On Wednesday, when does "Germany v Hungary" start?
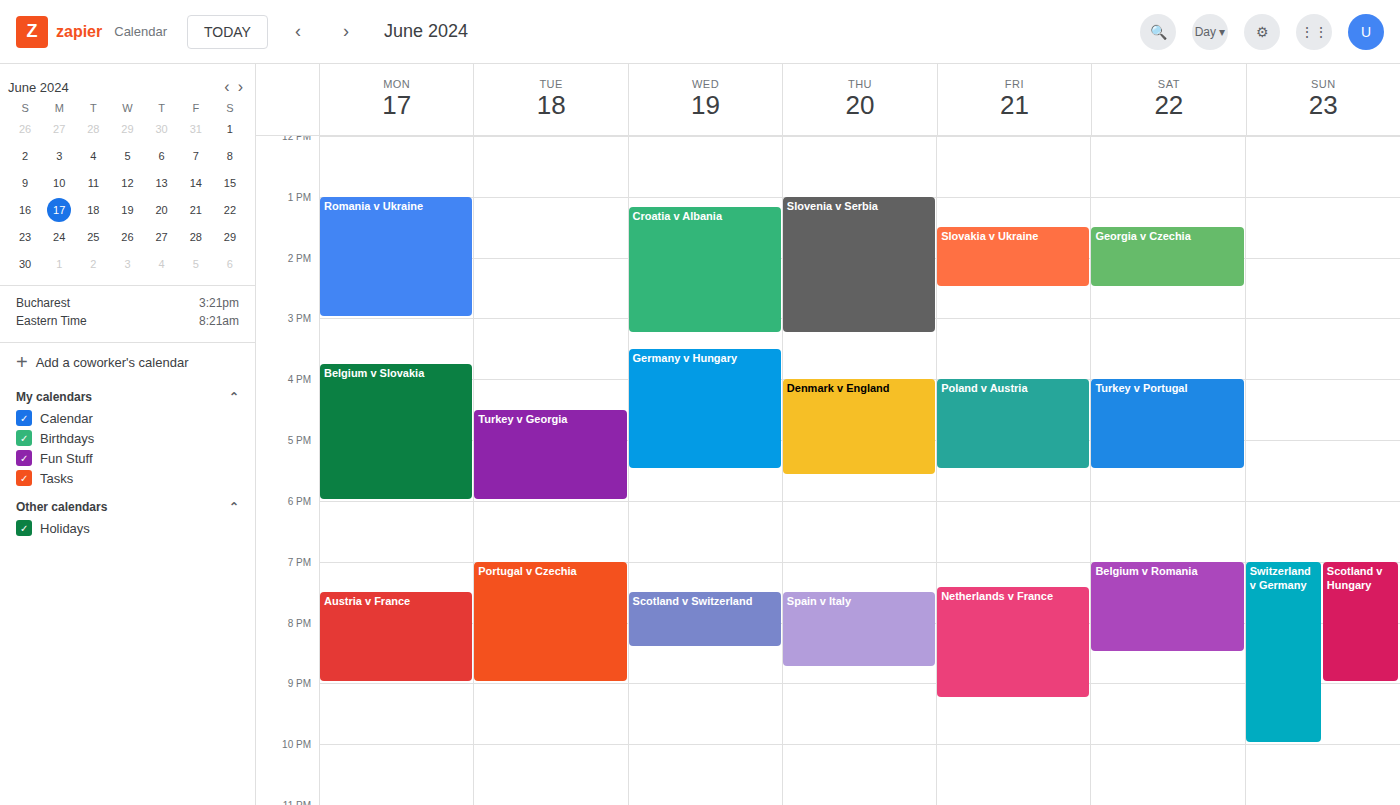
3:30 PM